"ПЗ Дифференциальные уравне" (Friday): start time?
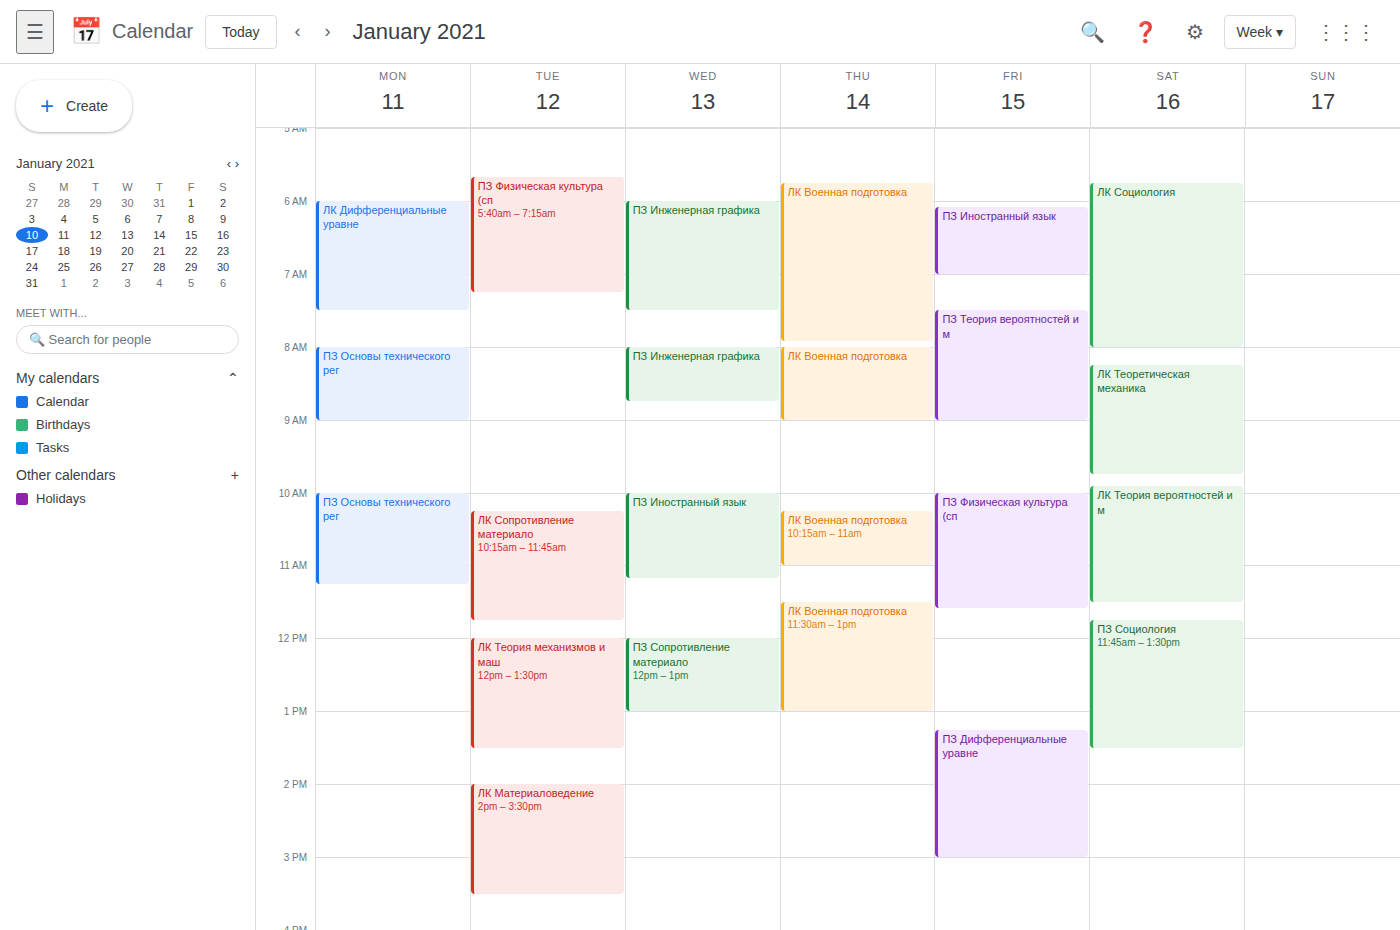
1:15 PM